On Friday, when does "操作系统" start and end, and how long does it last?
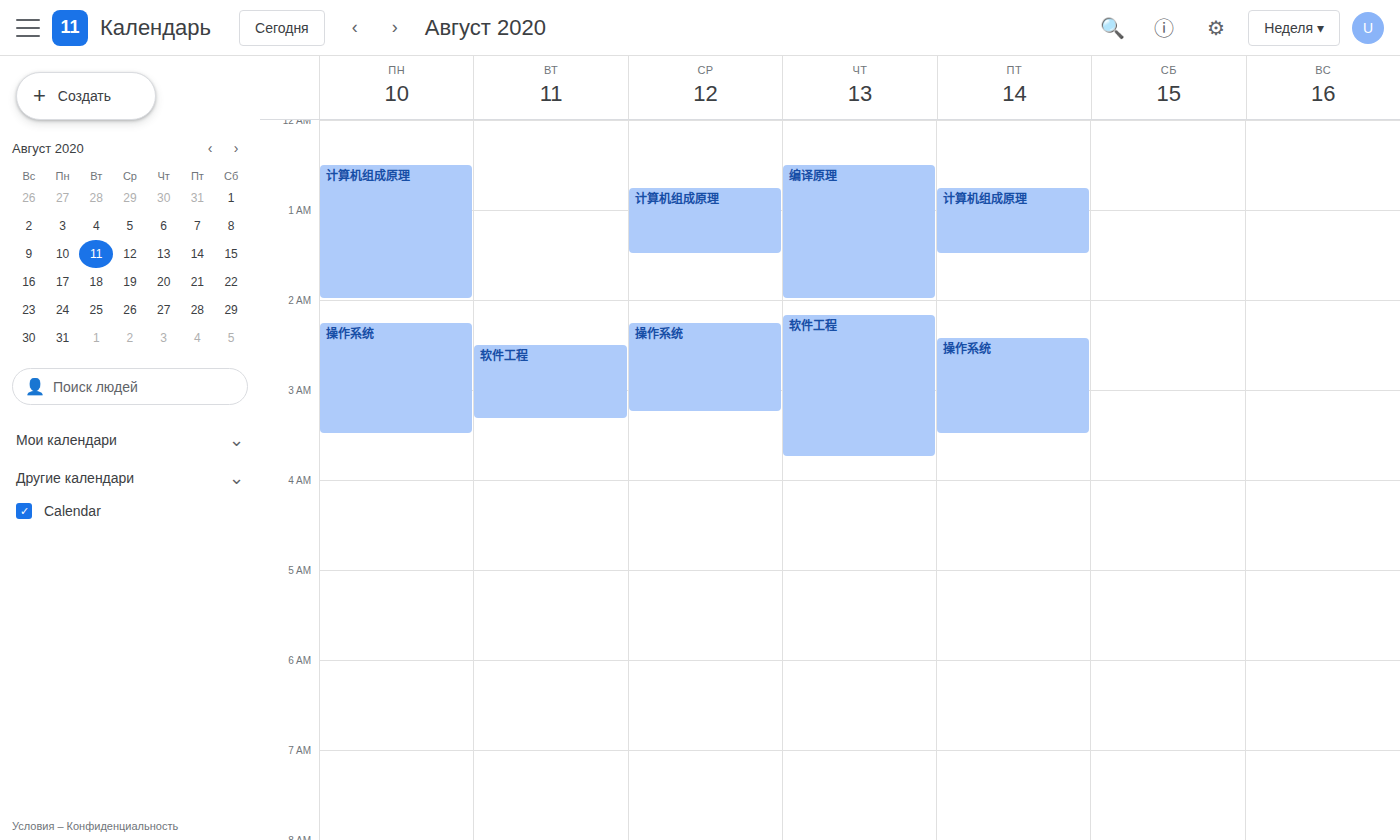
2:25 AM to 3:30 AM, 1 hour 5 minutes